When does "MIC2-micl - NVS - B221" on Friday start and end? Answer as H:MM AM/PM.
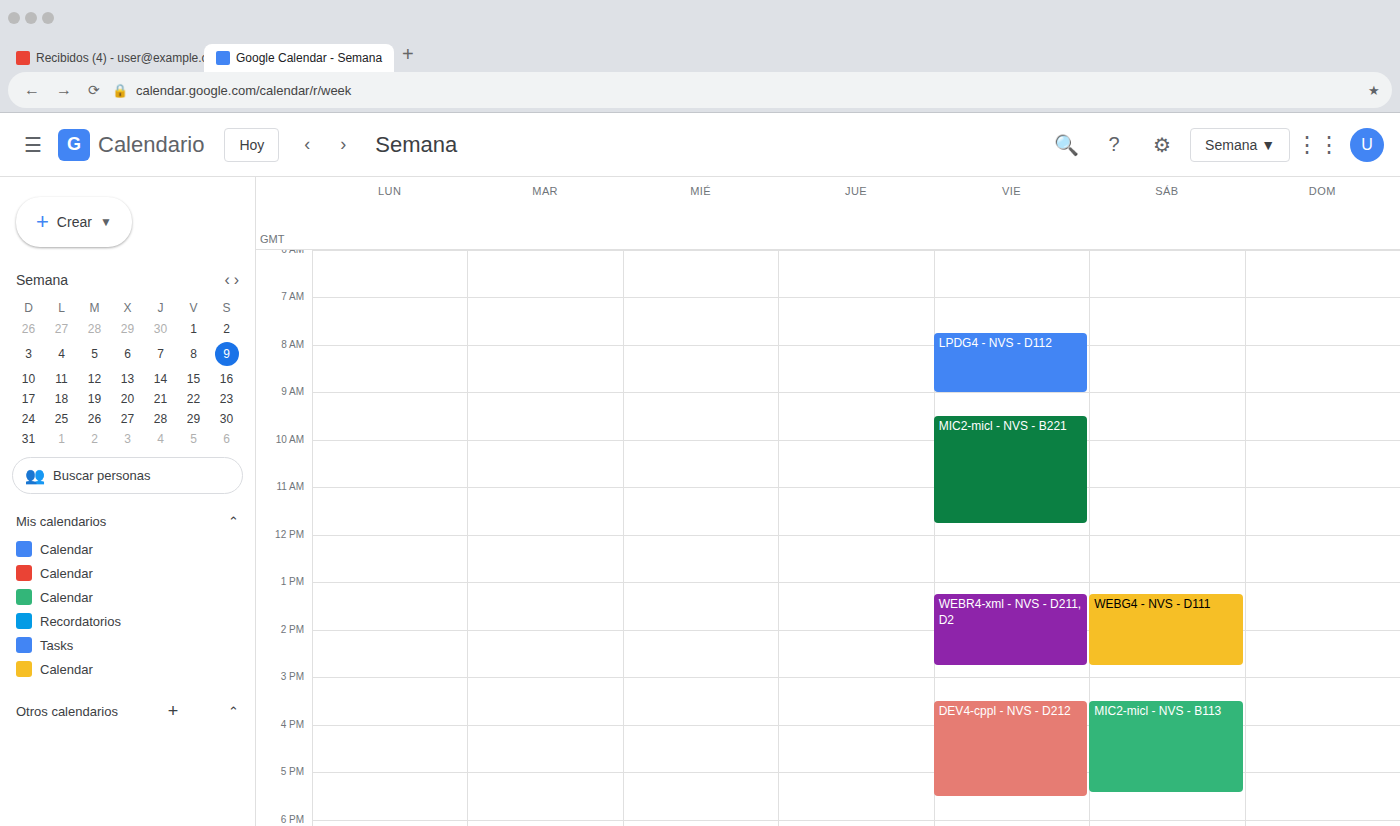
9:30 AM to 11:45 AM